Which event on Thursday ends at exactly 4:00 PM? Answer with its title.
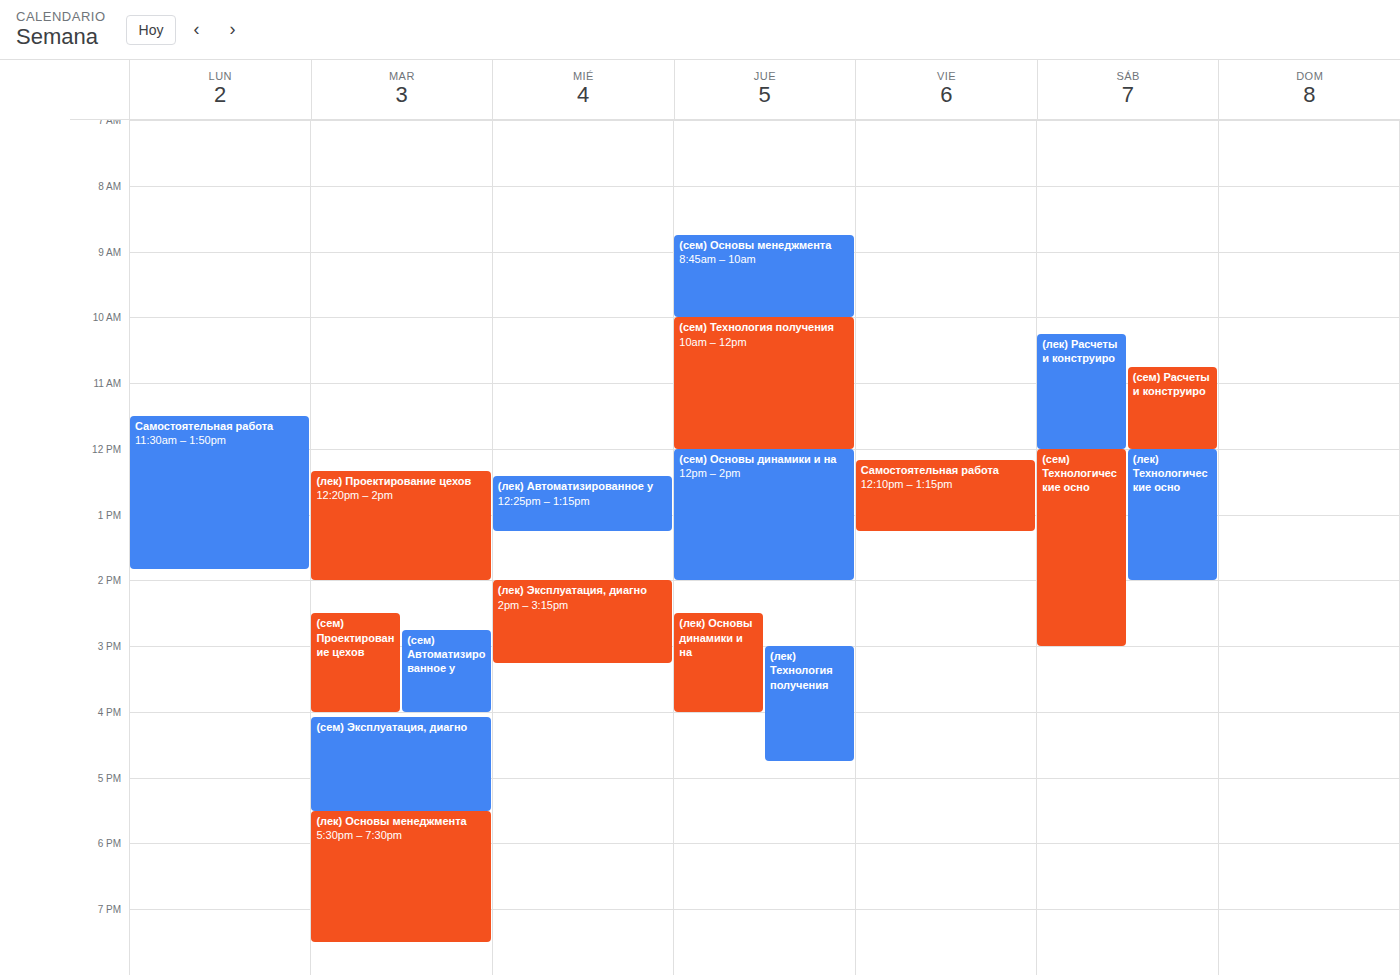
"(лек) Основы динамики и на"